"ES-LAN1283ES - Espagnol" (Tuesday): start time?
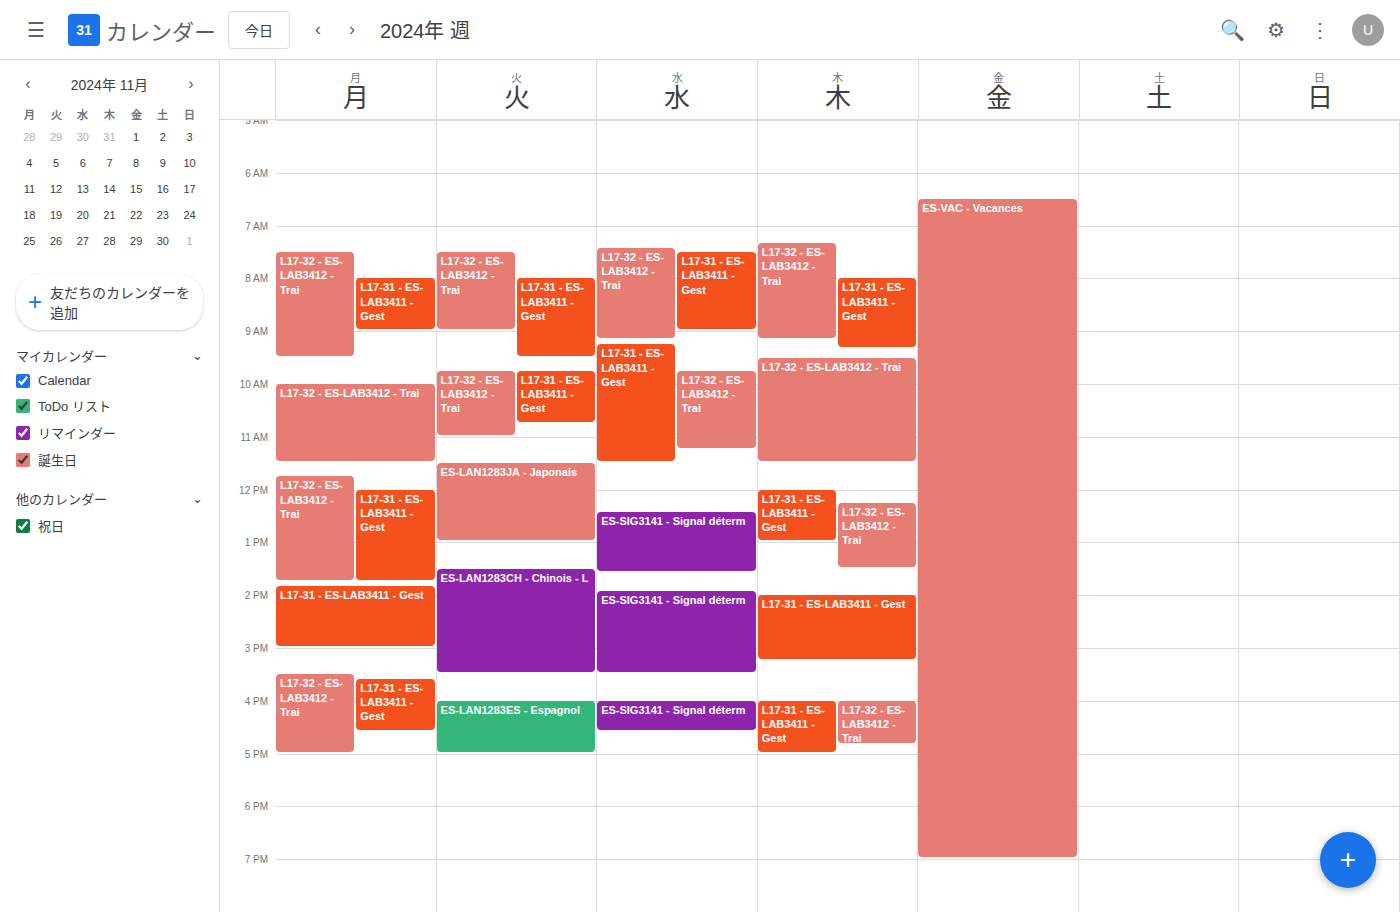
4:00 PM